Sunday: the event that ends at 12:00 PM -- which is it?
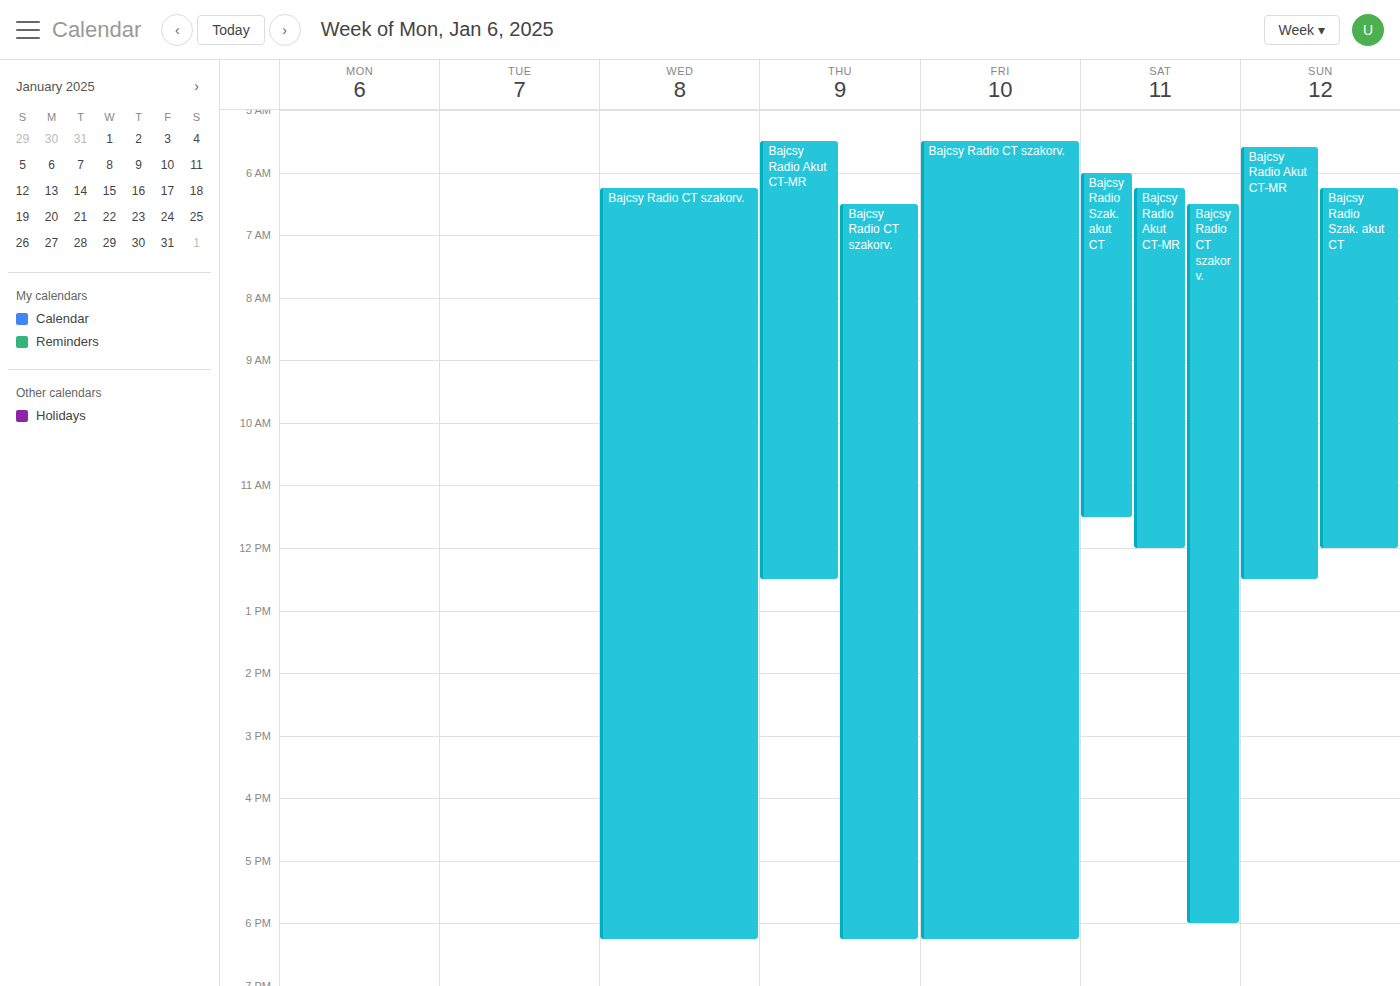
"Bajcsy Radio Szak. akut CT"